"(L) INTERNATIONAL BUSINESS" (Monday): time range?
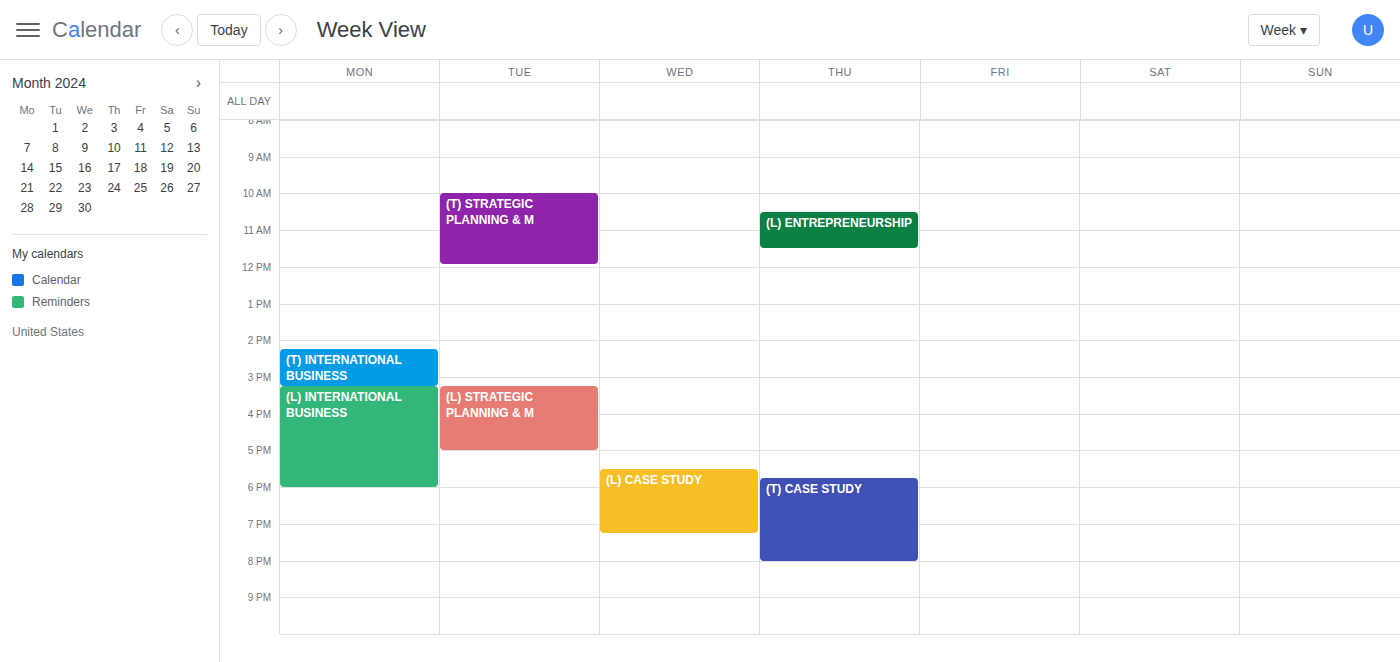
3:15 PM to 6:00 PM